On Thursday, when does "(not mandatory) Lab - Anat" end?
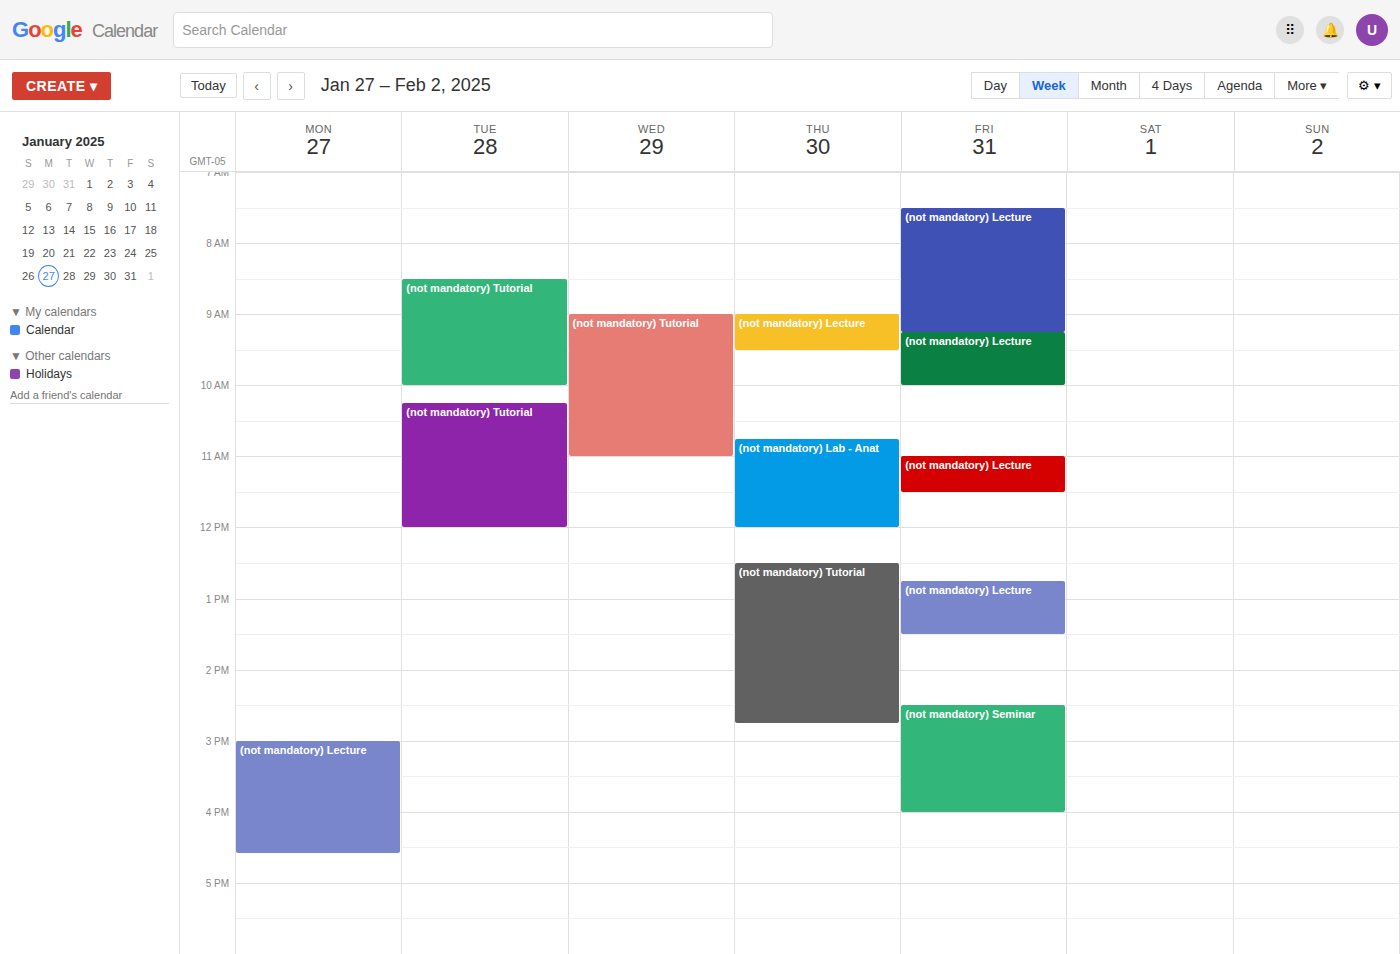
12:00